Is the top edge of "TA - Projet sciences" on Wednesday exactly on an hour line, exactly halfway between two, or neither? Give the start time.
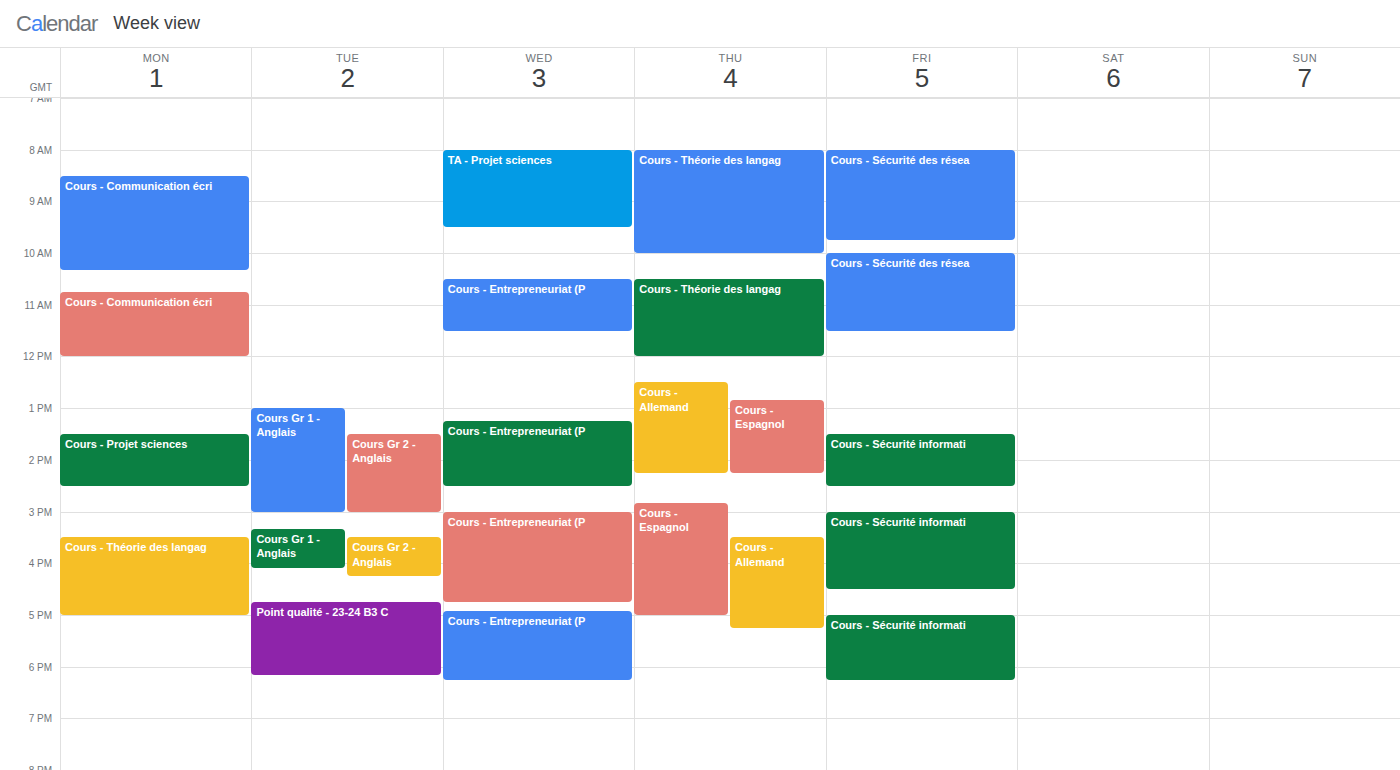
8:00 AM -- exactly on the 8 AM line.